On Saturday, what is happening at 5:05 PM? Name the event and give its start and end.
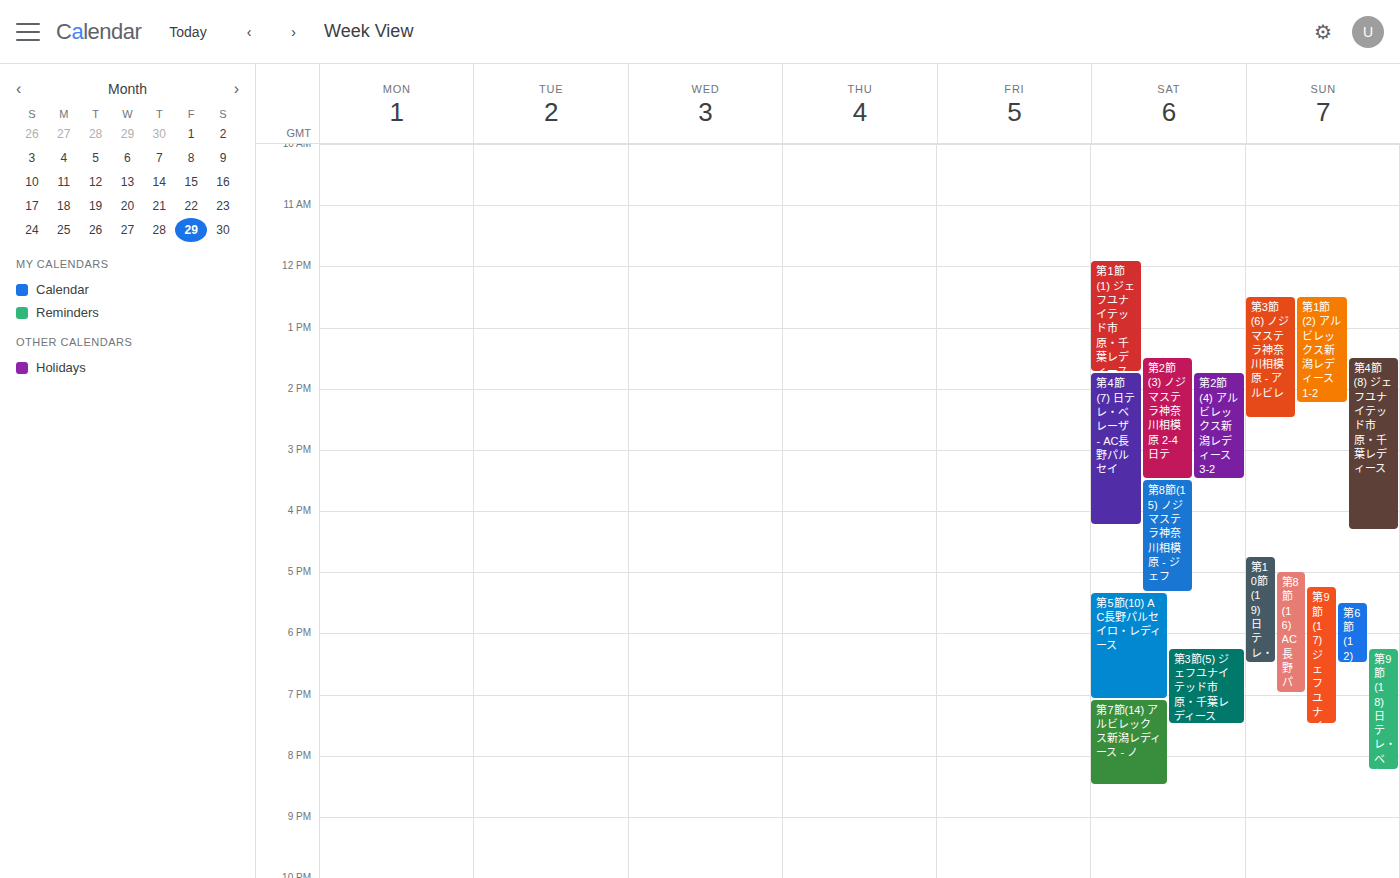
"第8節(15) ノジマステラ神奈川相模原 - ジェフ", 3:30 PM to 5:20 PM